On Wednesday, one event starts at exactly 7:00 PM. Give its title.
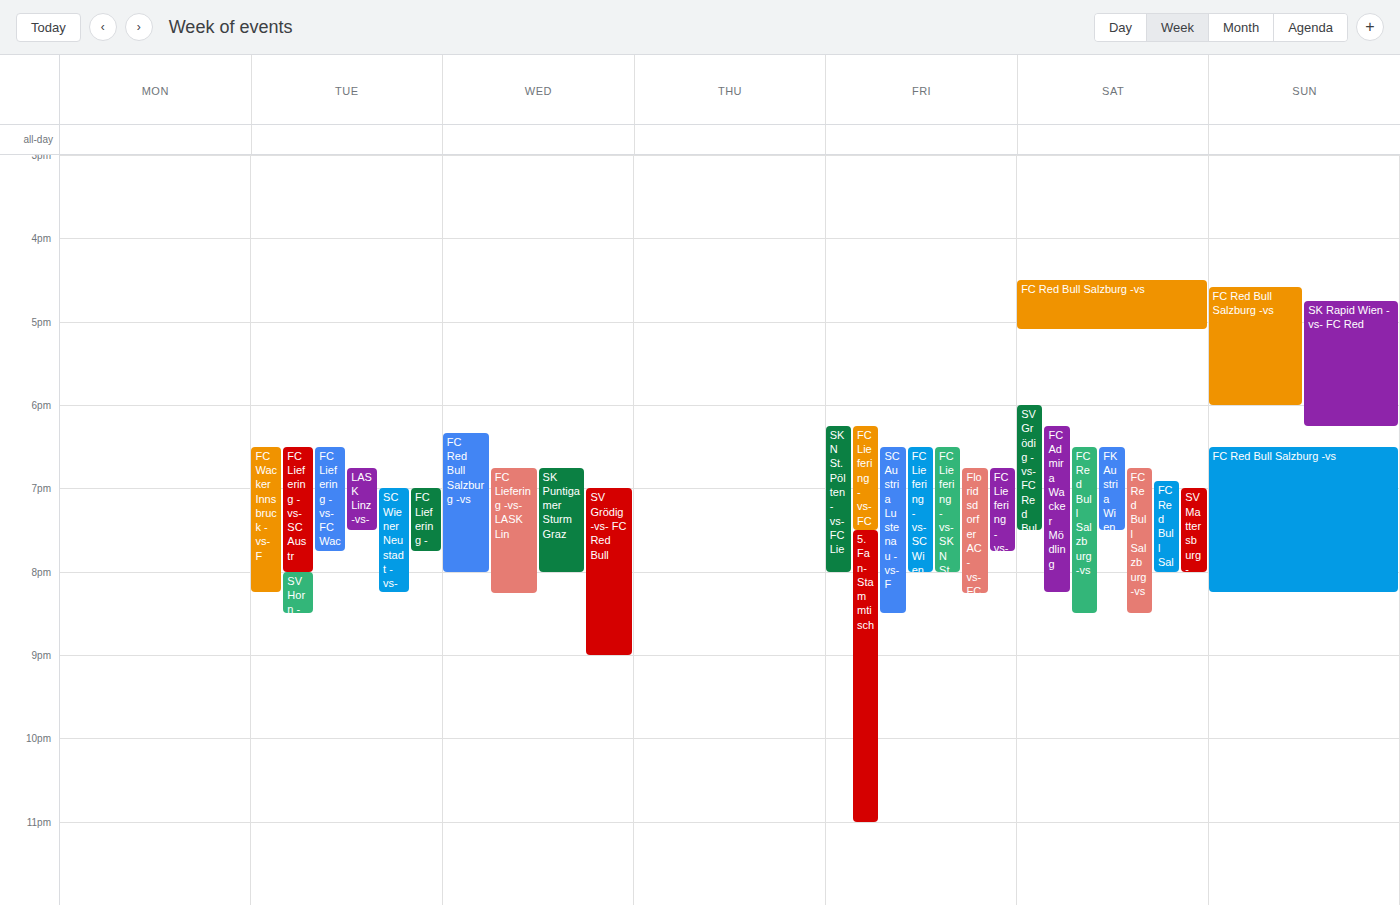
"SV Grödig -vs- FC Red Bull"